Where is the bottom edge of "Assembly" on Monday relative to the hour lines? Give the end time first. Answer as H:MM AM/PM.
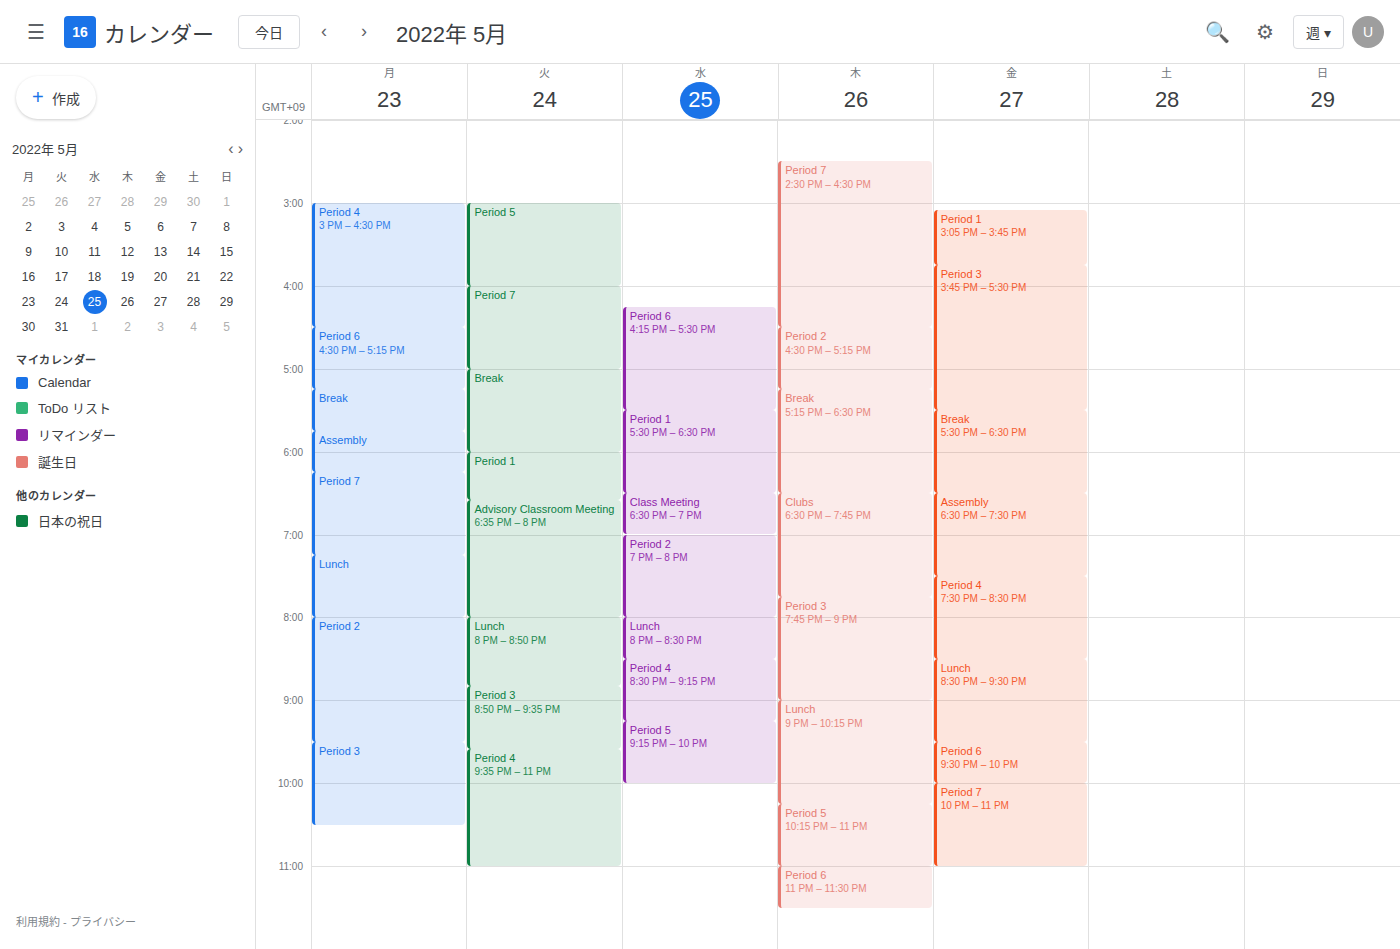
6:15 PM -- neither: a quarter of the way from the 6 PM line to the 7 PM line.